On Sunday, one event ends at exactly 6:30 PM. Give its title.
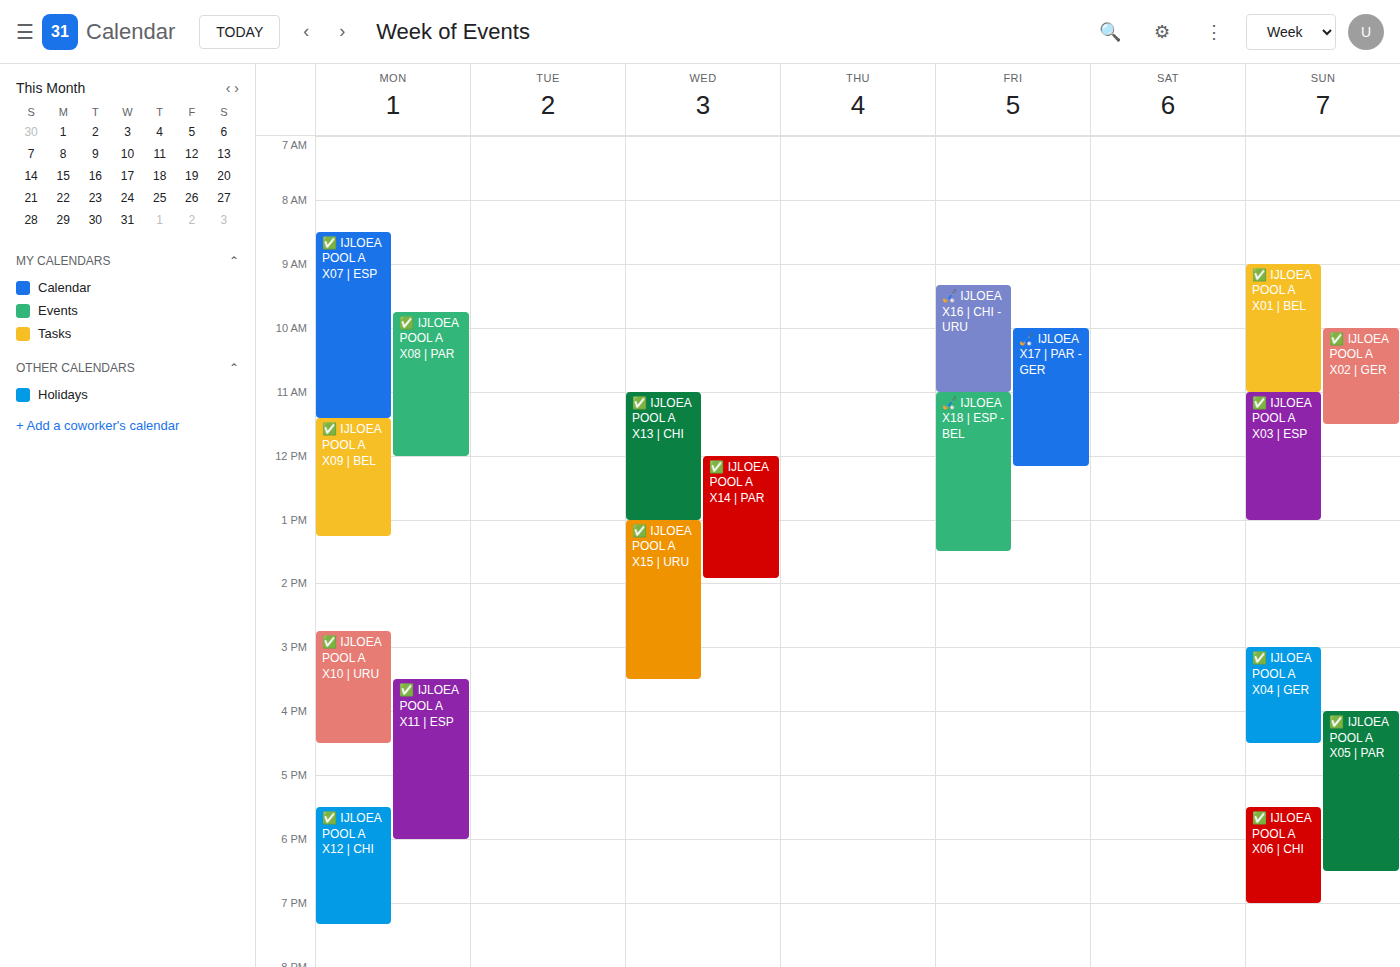
"✅ IJLOEA POOL A X05 | PAR"